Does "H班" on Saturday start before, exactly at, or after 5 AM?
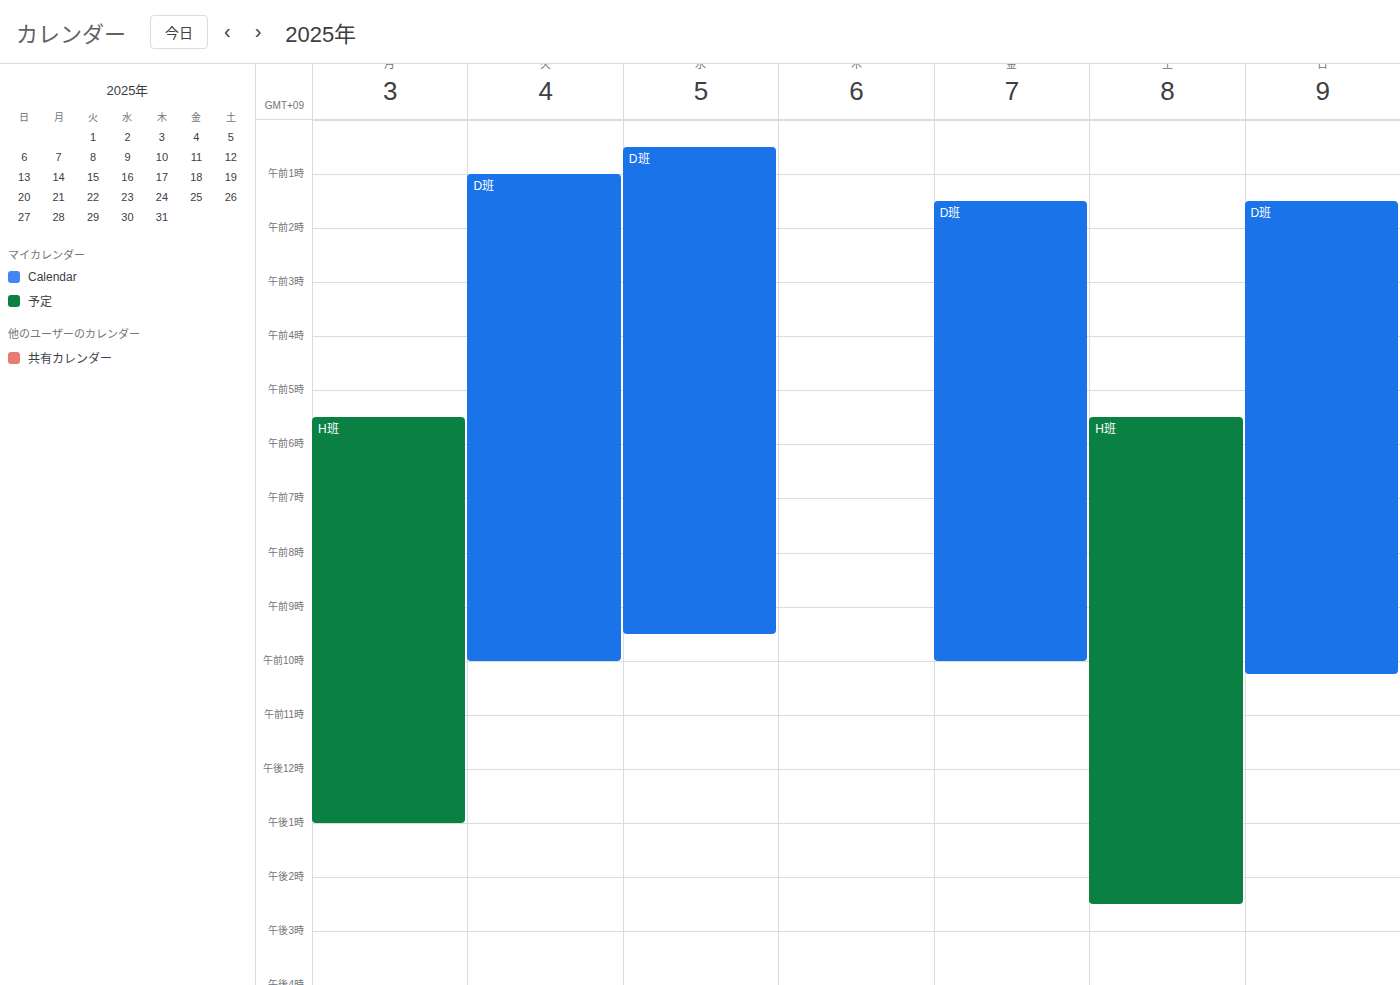
5:30 AM -- after 5 AM, 30 minutes below the 5 AM line.